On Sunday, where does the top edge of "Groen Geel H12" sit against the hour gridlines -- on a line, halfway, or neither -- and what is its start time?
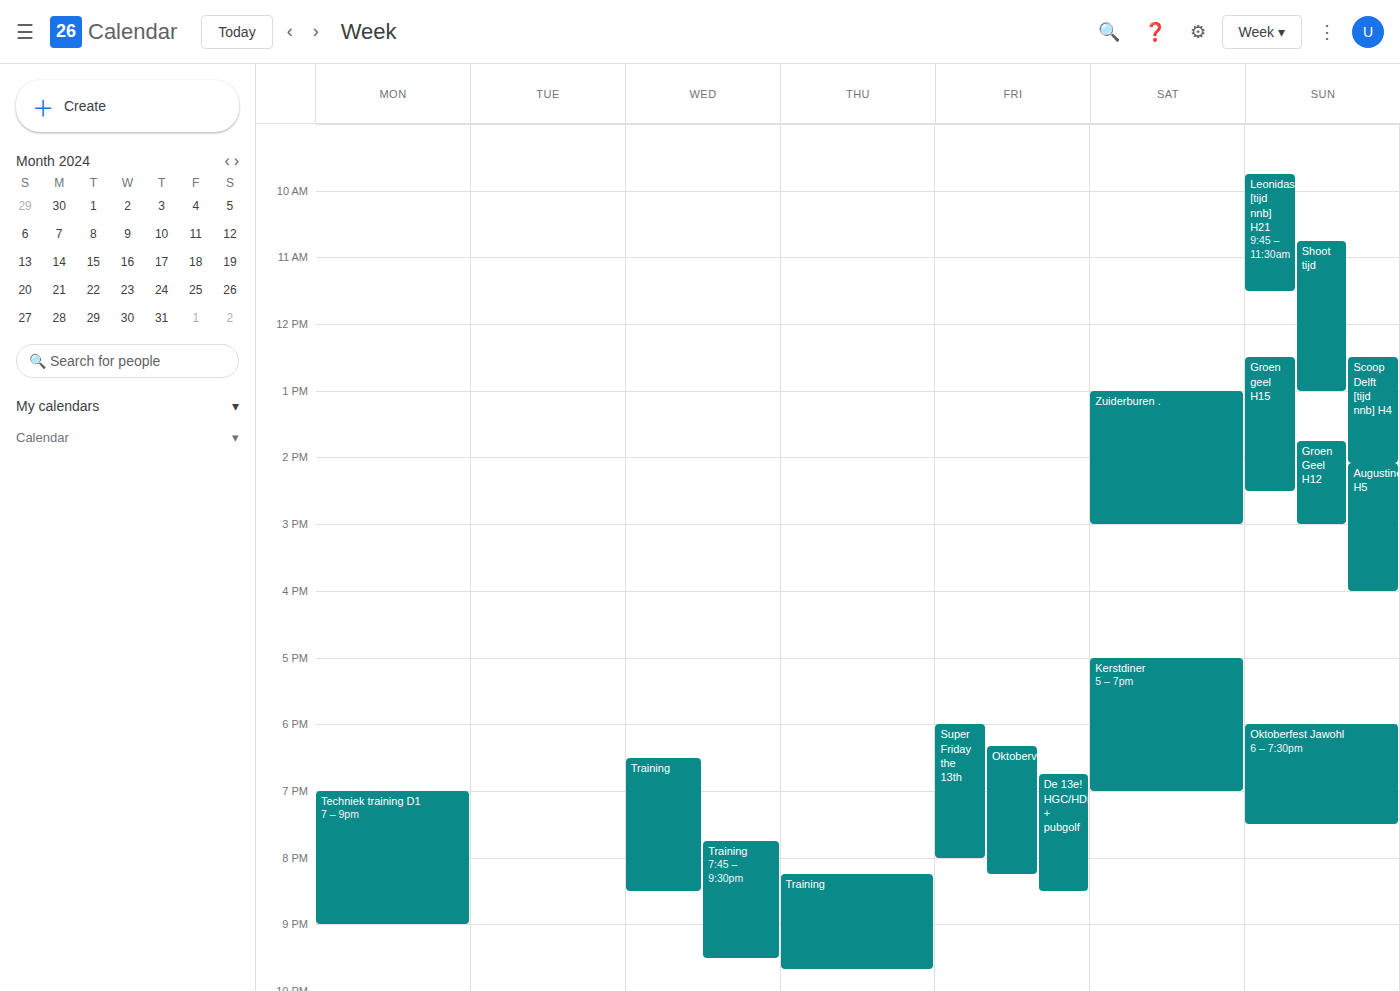
1:45 PM -- neither: three quarters of the way from the 1 PM line to the 2 PM line.